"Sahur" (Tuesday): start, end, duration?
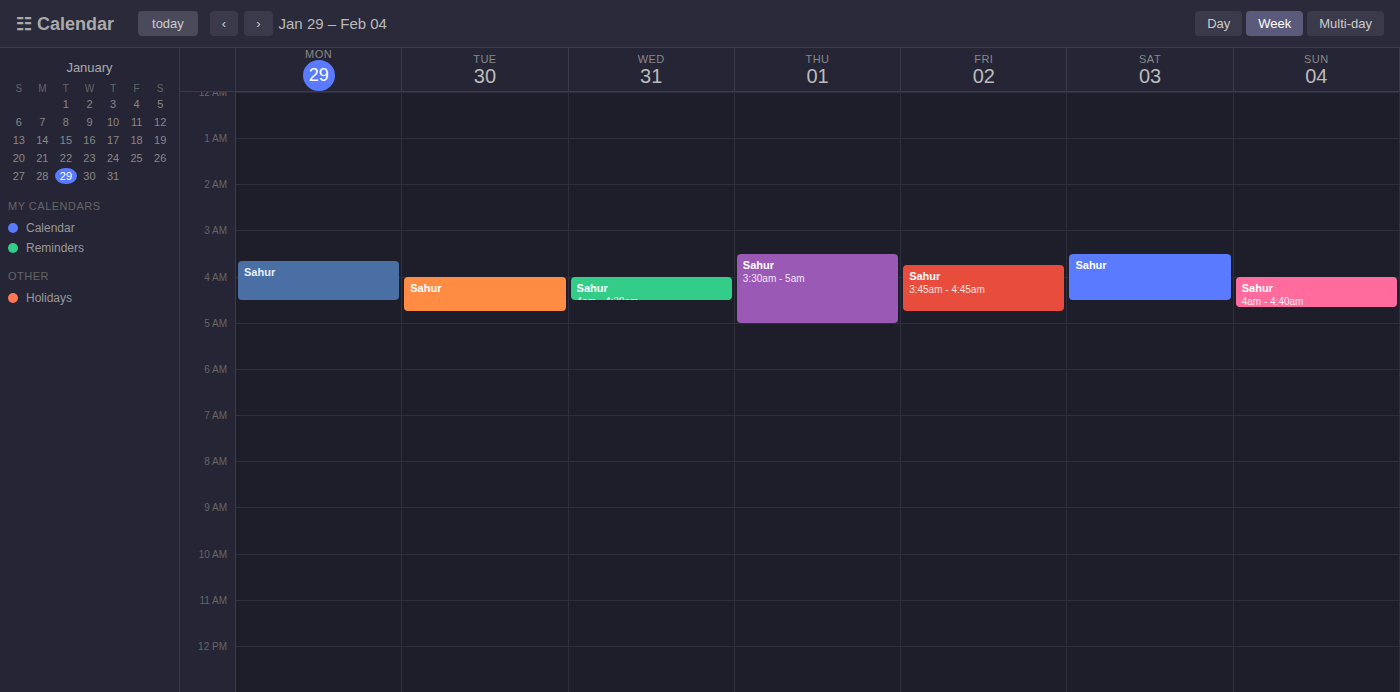
4:00 AM to 4:45 AM, 45 minutes